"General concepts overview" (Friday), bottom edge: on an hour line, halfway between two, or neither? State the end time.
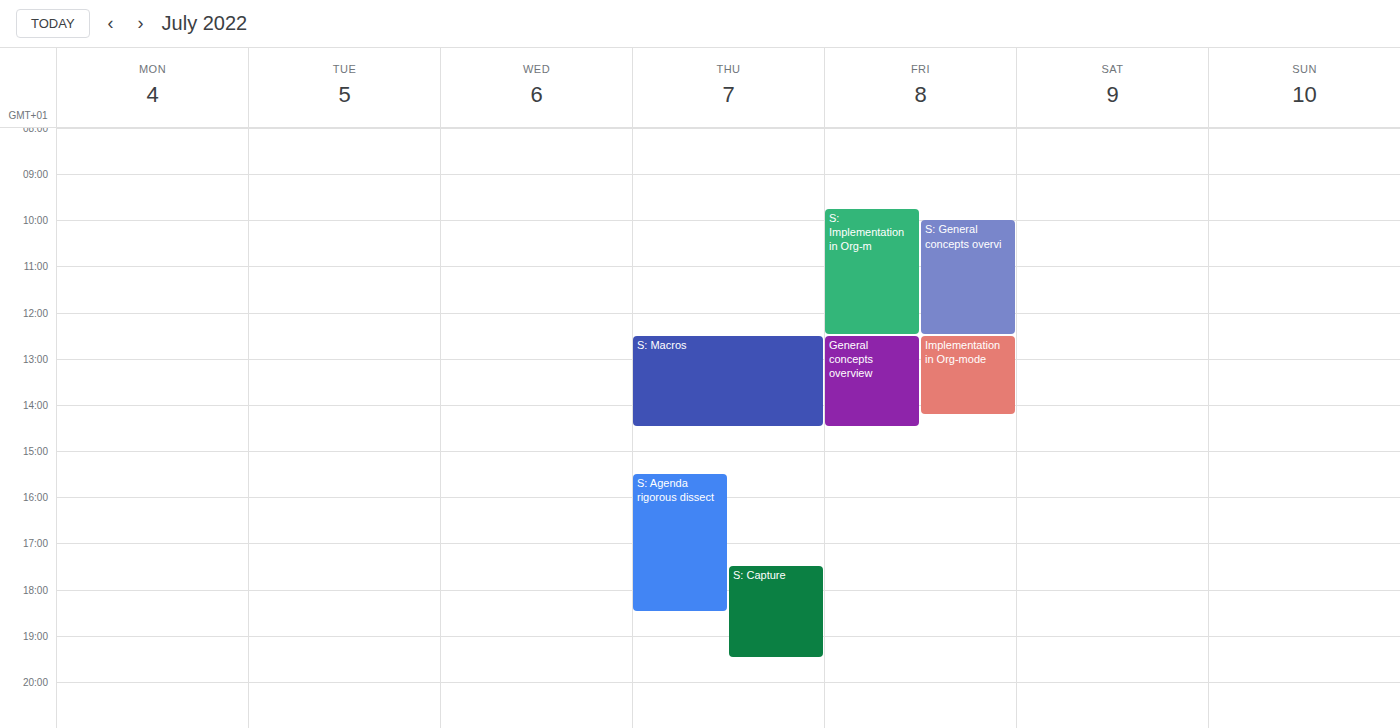
2:30 PM -- halfway between the 2 PM and 3 PM lines.